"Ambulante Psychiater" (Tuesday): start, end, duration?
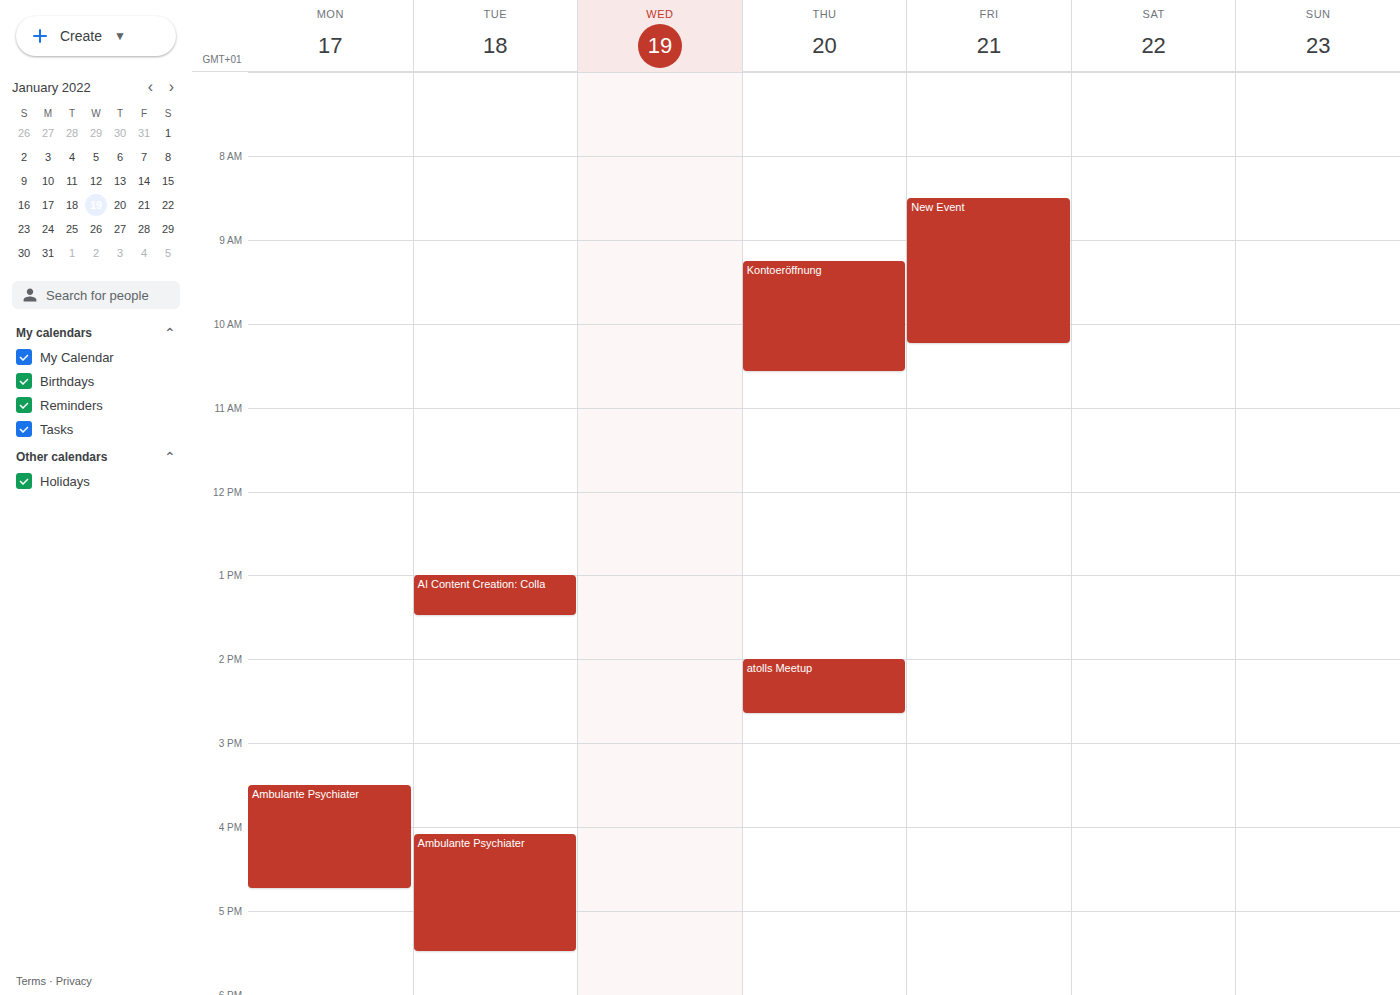
4:05 PM to 5:30 PM, 1 hour 25 minutes